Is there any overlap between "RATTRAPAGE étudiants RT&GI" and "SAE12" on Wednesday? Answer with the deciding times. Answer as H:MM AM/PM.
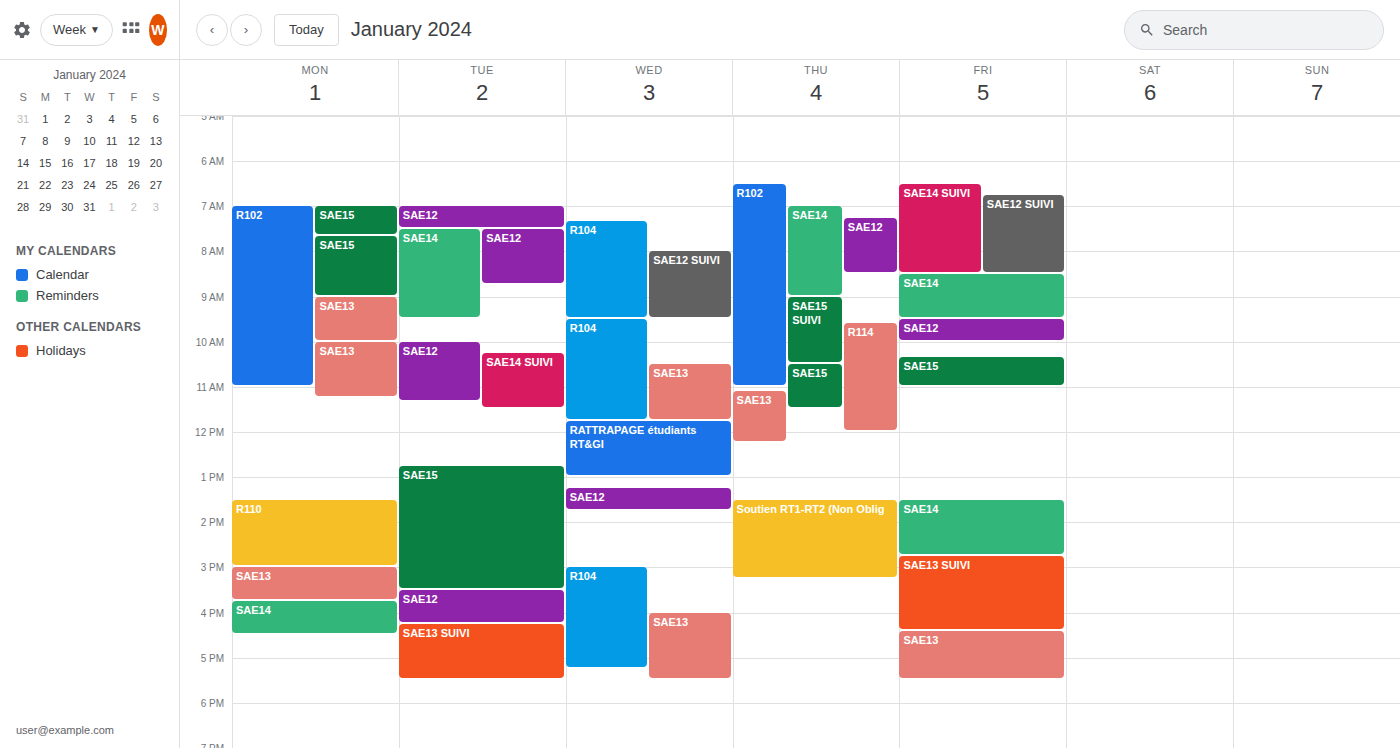
"RATTRAPAGE étudiants RT&GI" ends at 1:00 PM and "SAE12" starts at 1:15 PM -- no overlap.